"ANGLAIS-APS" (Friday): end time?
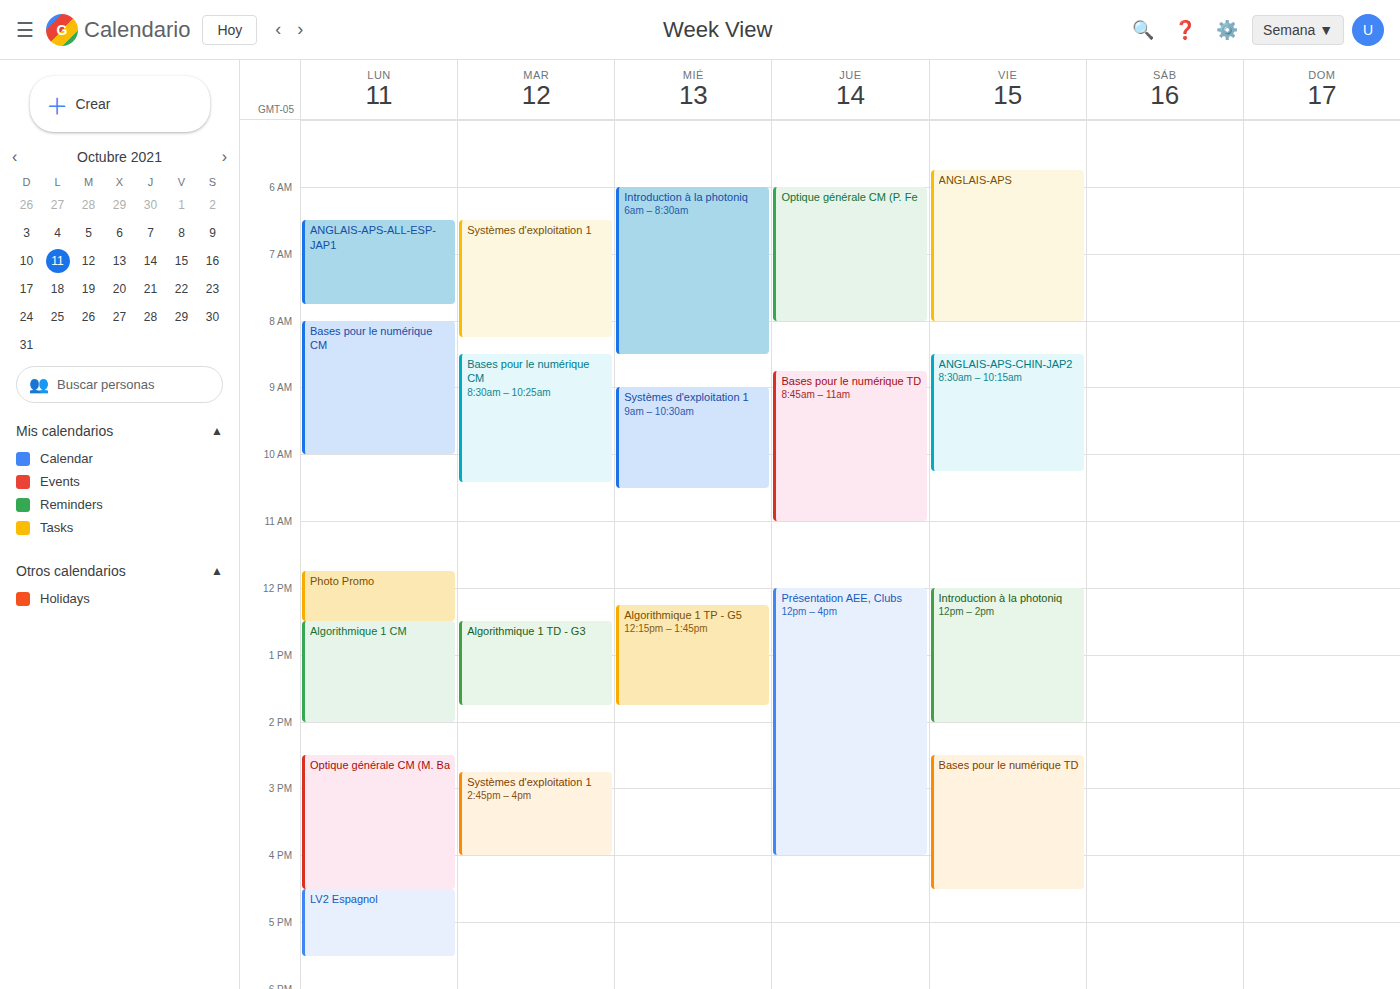
8:00 AM